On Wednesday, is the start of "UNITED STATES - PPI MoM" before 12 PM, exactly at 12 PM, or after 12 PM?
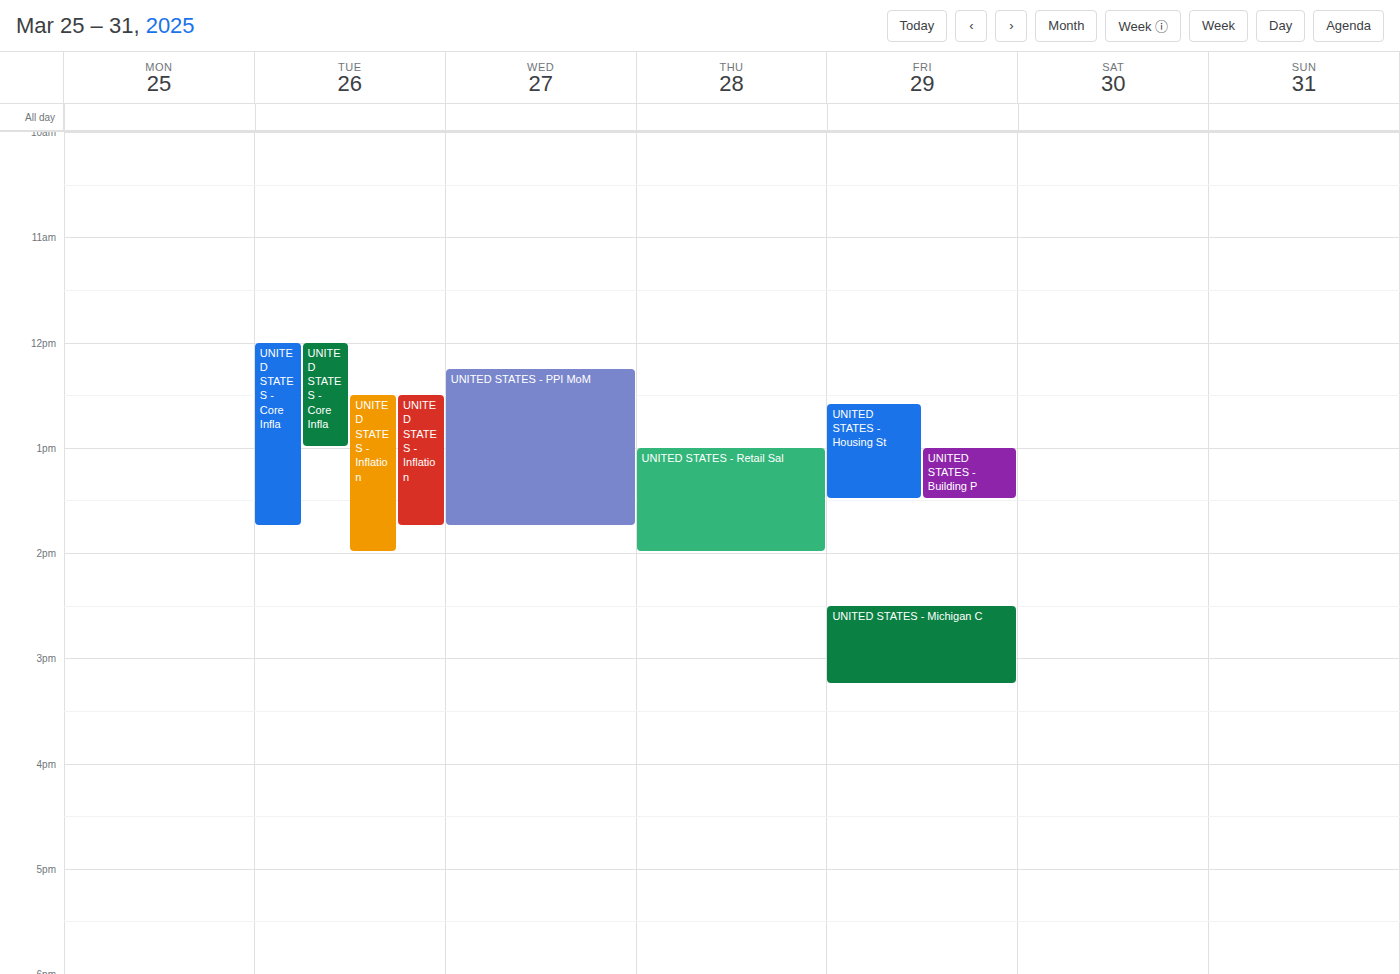
12:15 PM -- after 12 PM, 15 minutes below the 12 PM line.